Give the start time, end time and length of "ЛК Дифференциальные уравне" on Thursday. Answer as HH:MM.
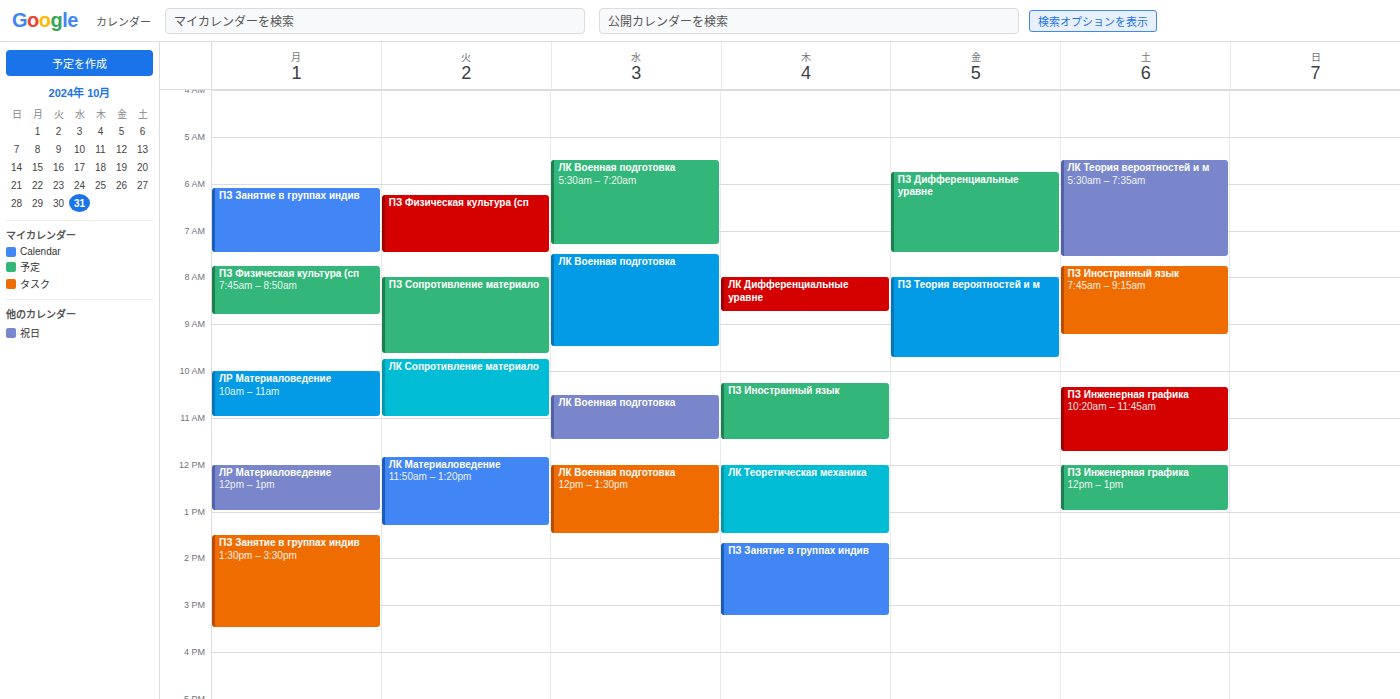
08:00 to 08:45, 45 minutes